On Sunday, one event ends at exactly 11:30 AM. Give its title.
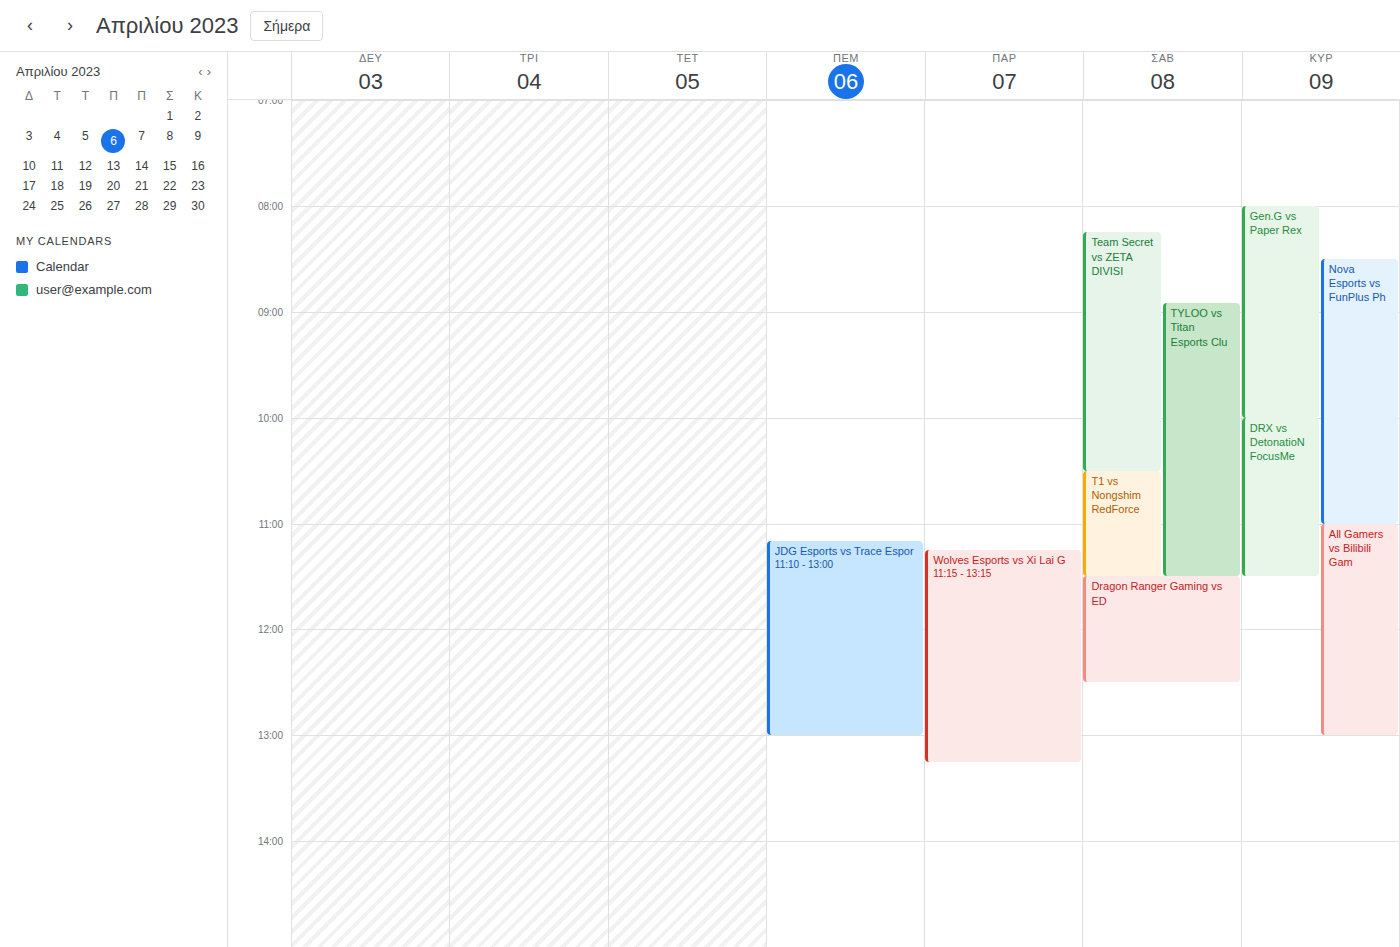
"DRX vs DetonatioN FocusMe"